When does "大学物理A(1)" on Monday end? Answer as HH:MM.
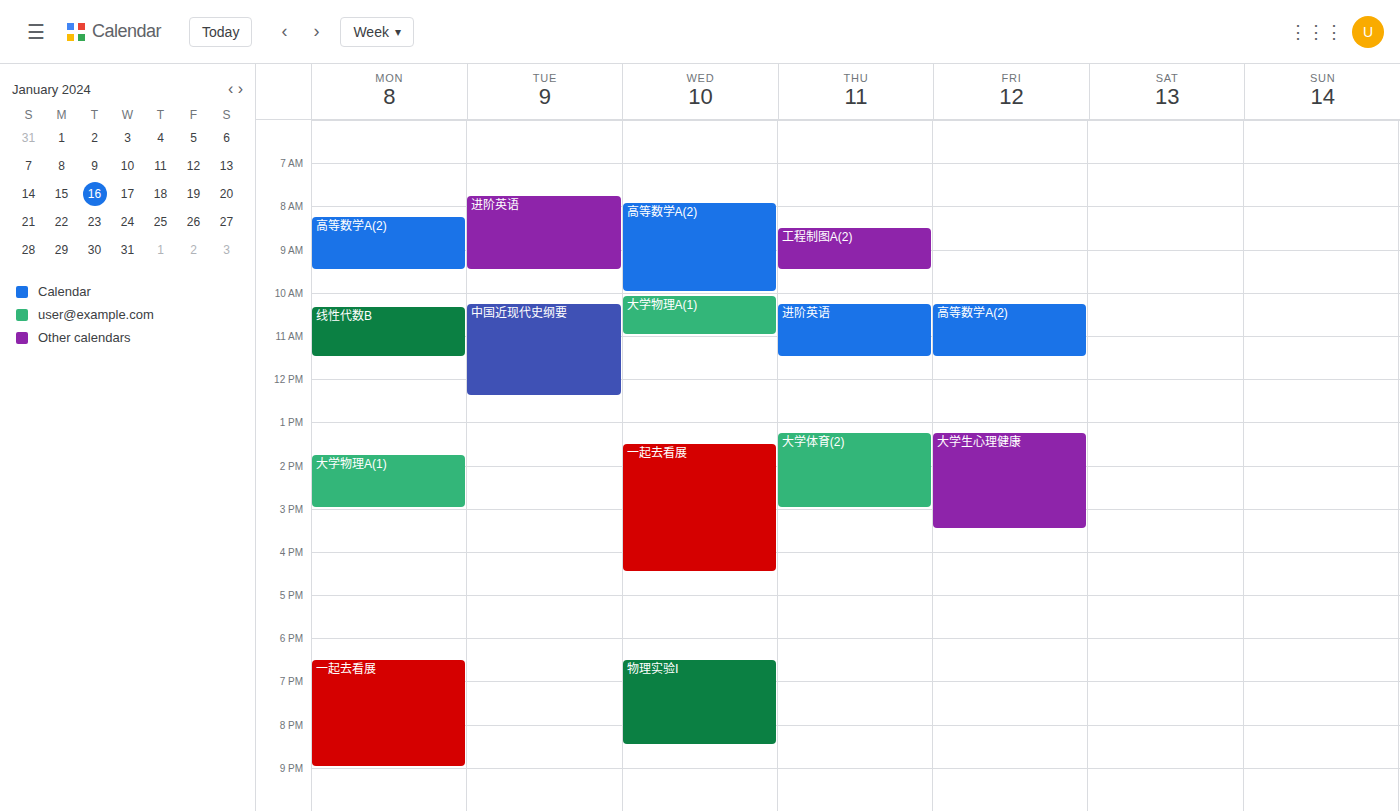
15:00